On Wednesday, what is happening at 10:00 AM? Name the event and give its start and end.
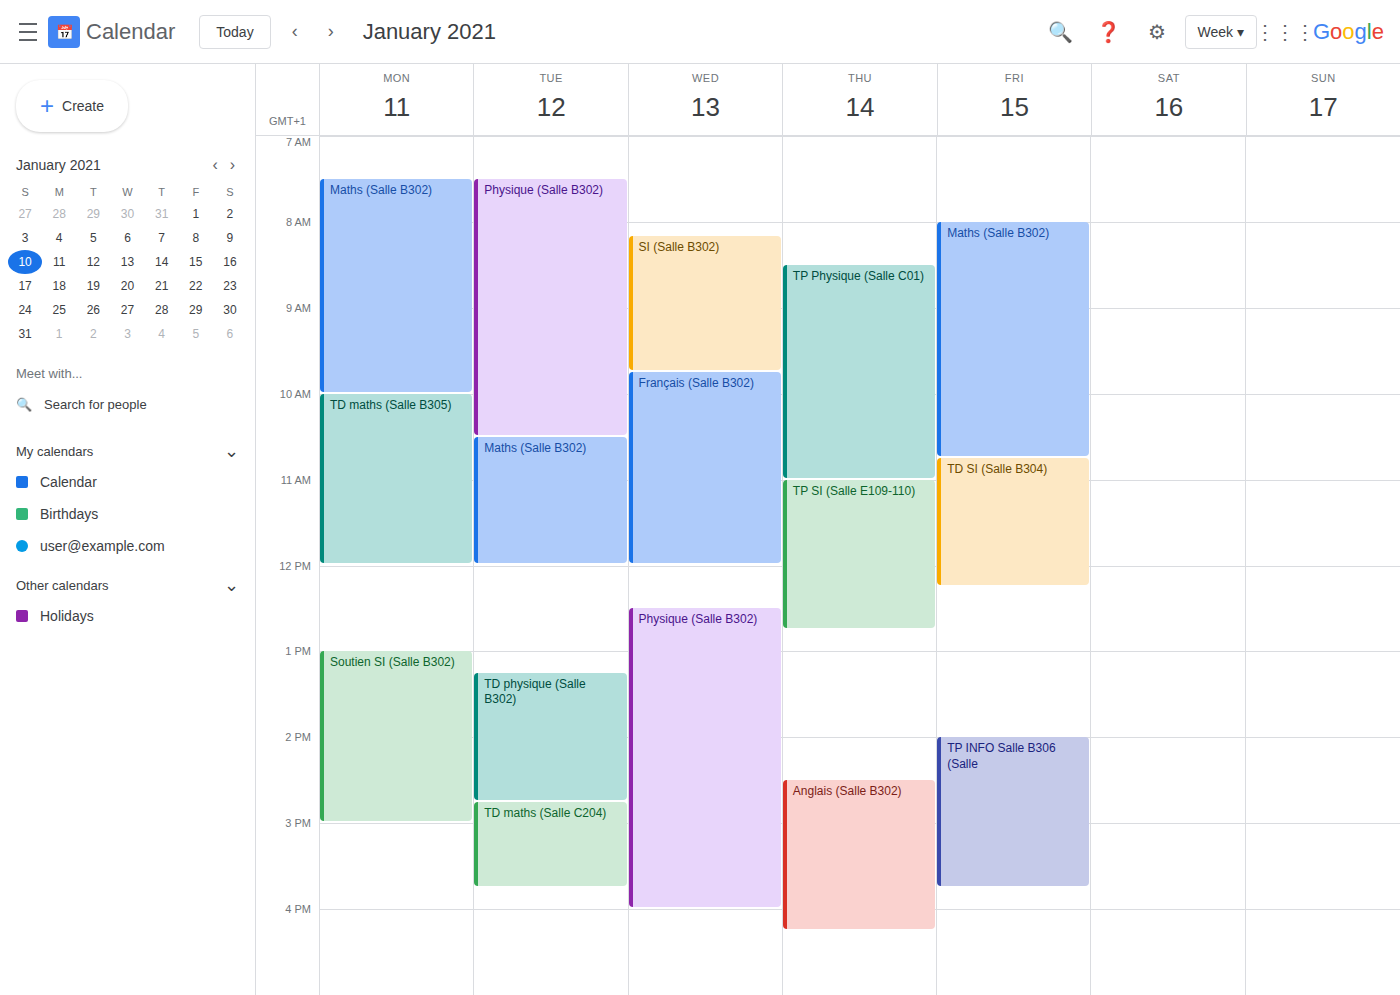
"Français (Salle B302)", 9:45 AM to 12:00 PM